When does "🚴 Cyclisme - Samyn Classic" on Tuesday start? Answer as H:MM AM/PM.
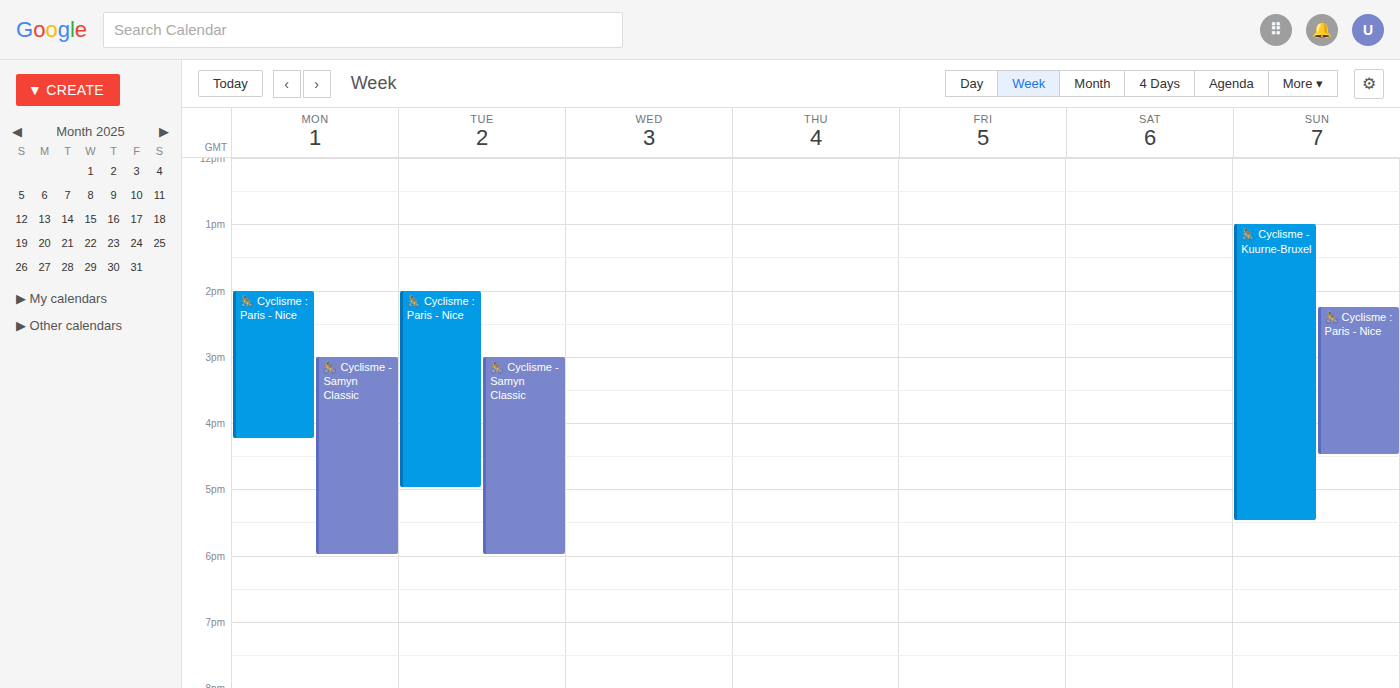
3:00 PM